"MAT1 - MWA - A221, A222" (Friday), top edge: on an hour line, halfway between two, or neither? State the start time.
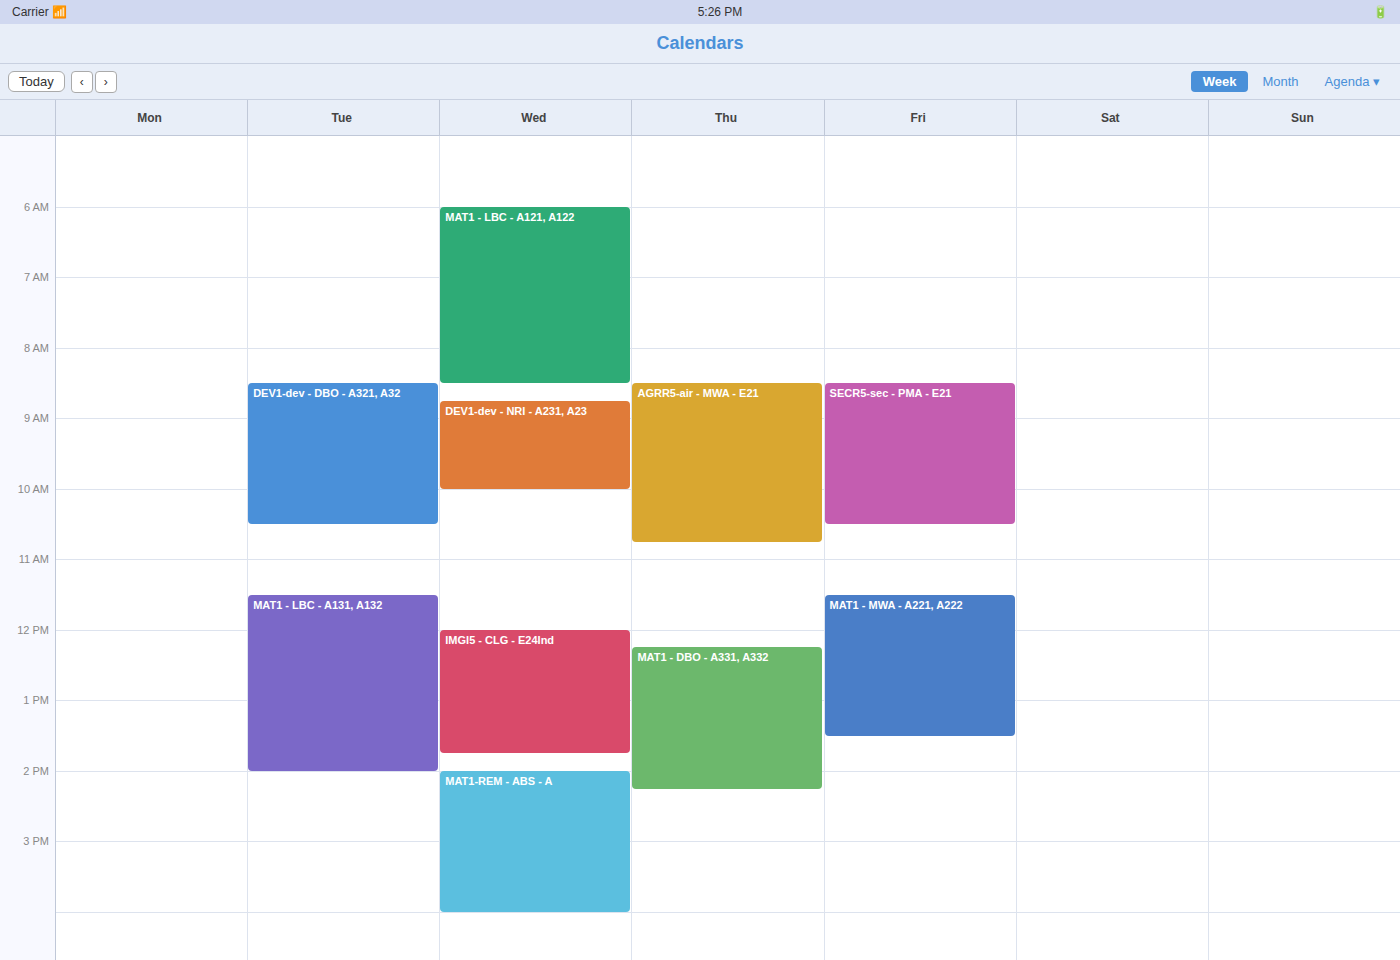
11:30 -- halfway between the 11:00 and 12:00 lines.